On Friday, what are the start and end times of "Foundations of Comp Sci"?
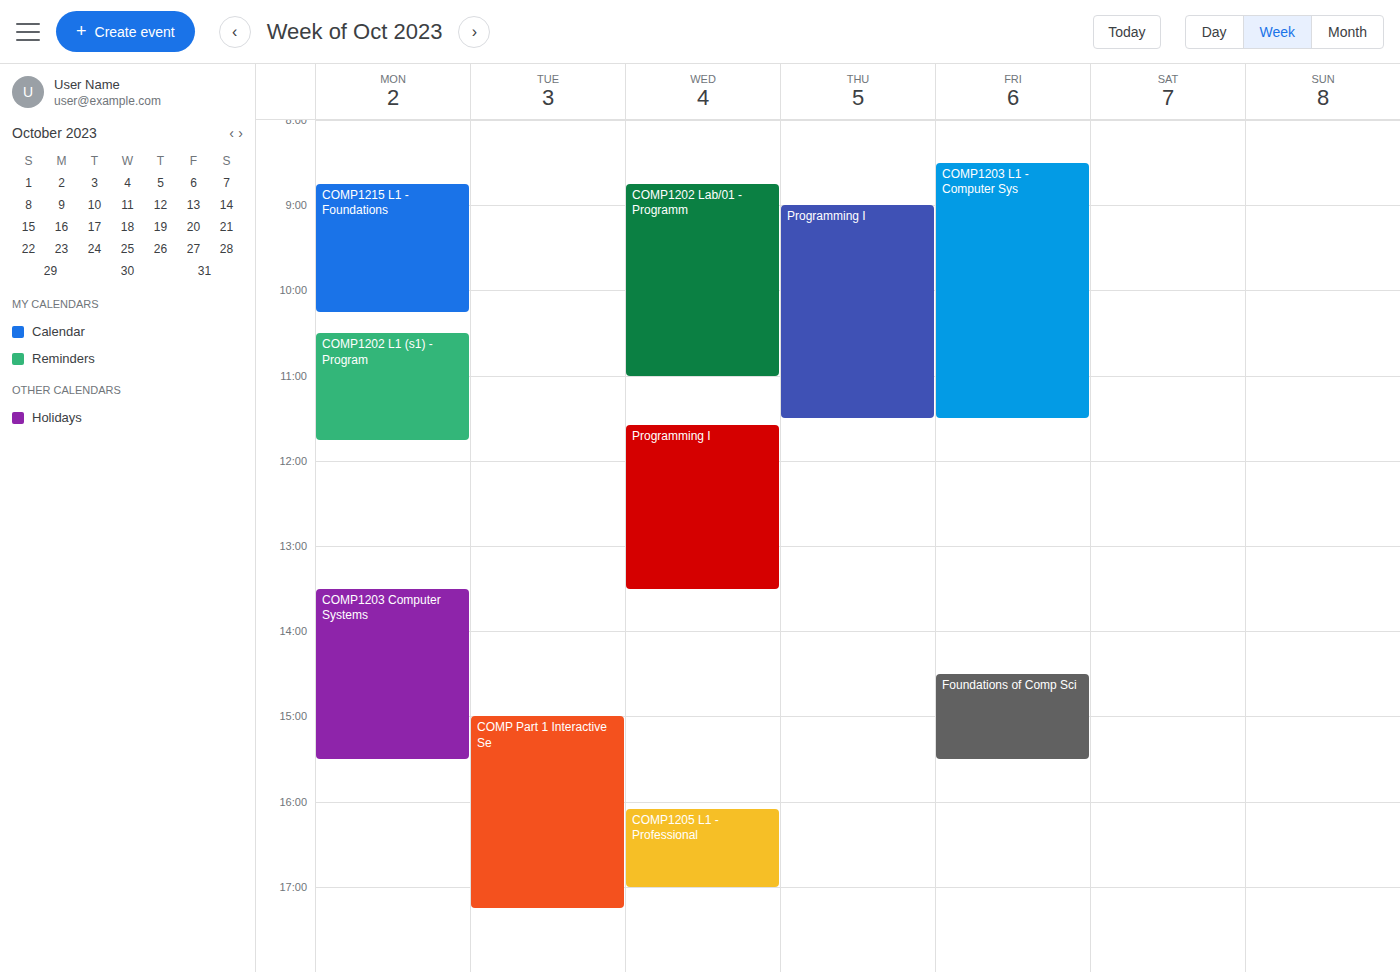
2:30 PM to 3:30 PM